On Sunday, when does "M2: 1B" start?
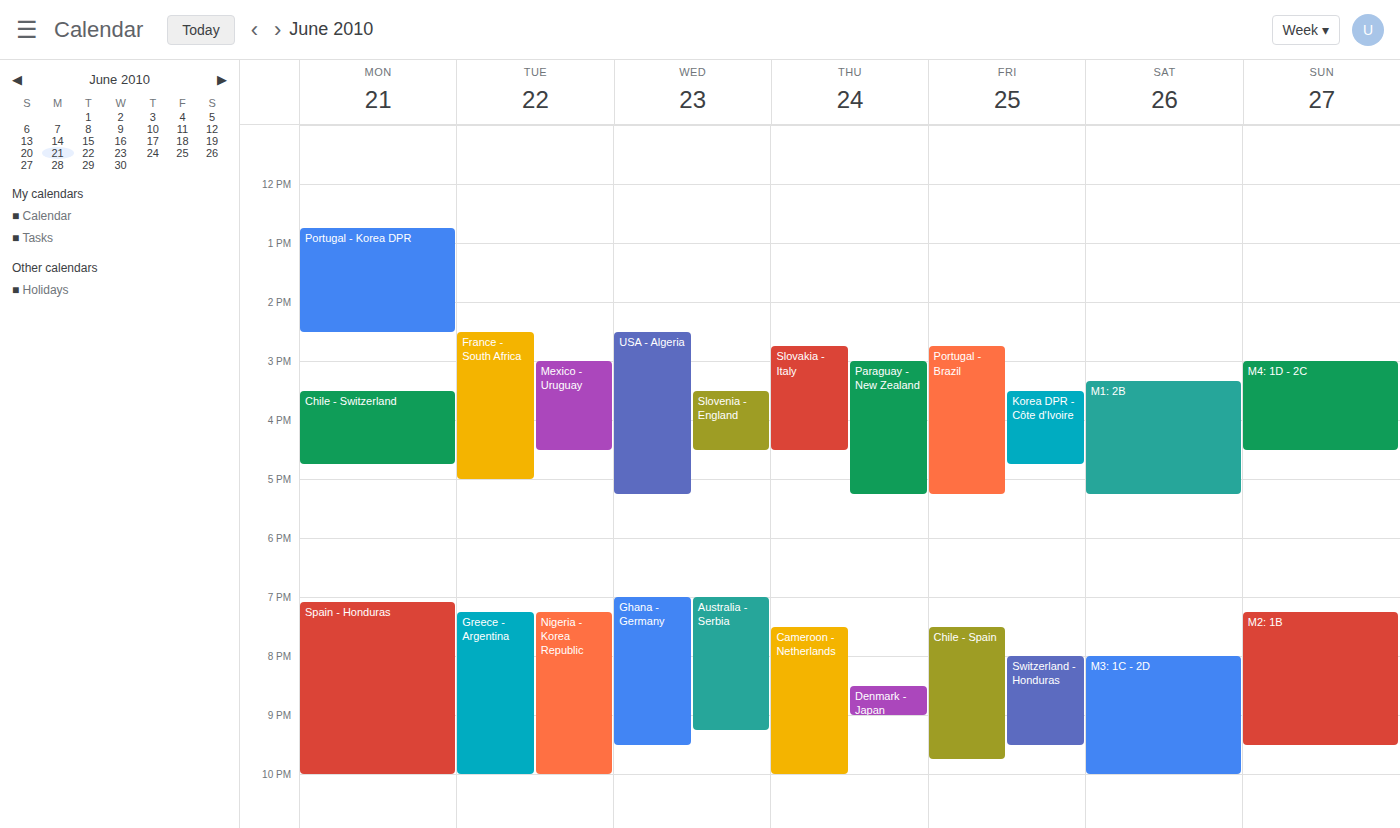
7:15 PM